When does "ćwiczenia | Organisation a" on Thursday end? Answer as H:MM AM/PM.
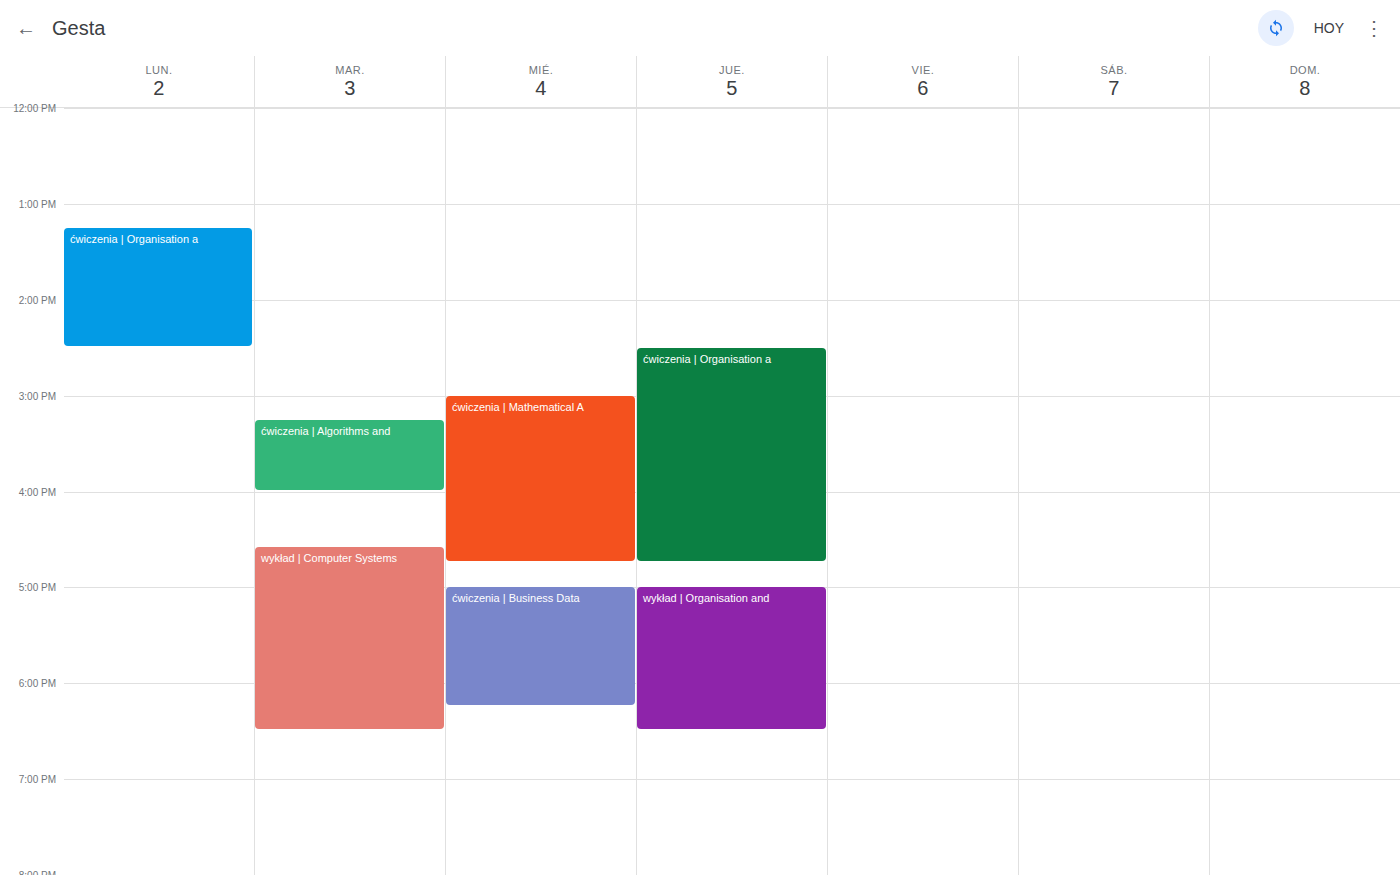
4:45 PM